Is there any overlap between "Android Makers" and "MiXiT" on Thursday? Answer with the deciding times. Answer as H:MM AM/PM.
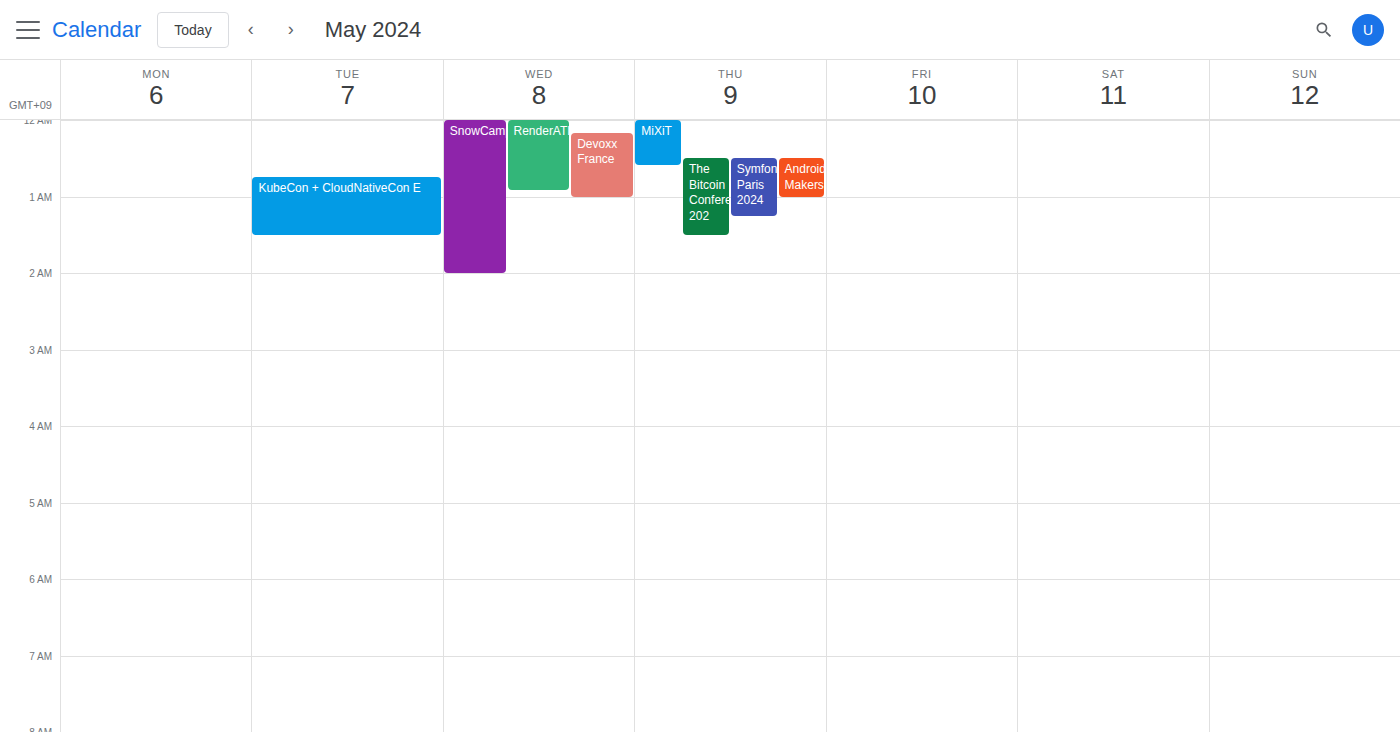
"Android Makers" starts at 12:30 AM, before "MiXiT" ends at 12:35 AM -- they overlap.